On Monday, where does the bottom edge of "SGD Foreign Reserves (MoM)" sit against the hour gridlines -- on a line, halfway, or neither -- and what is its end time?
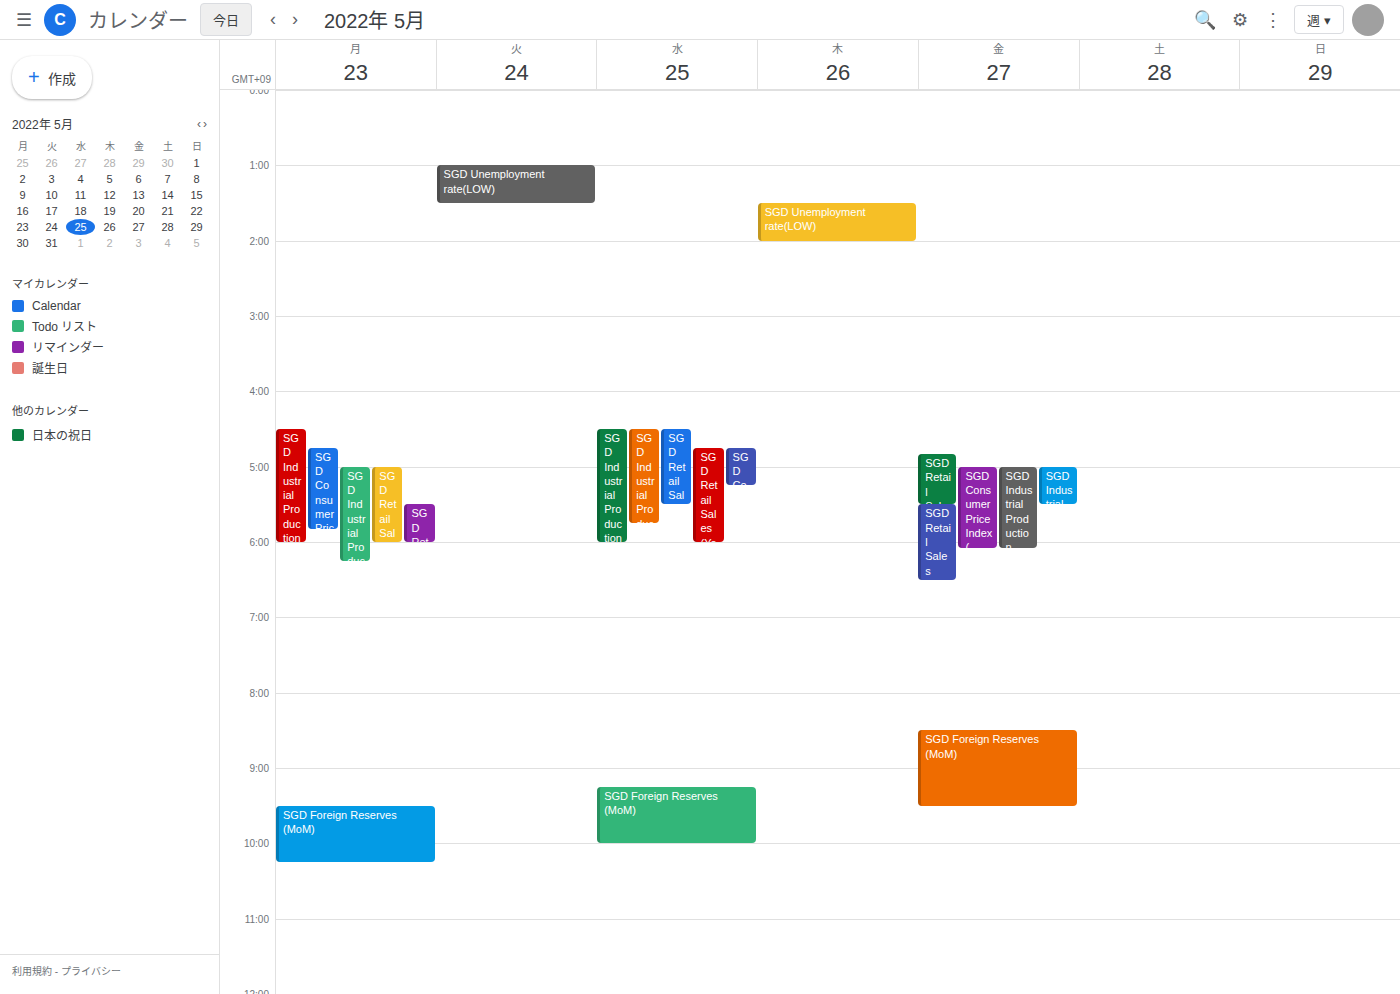
10:15 AM -- neither: a quarter of the way from the 10 AM line to the 11 AM line.